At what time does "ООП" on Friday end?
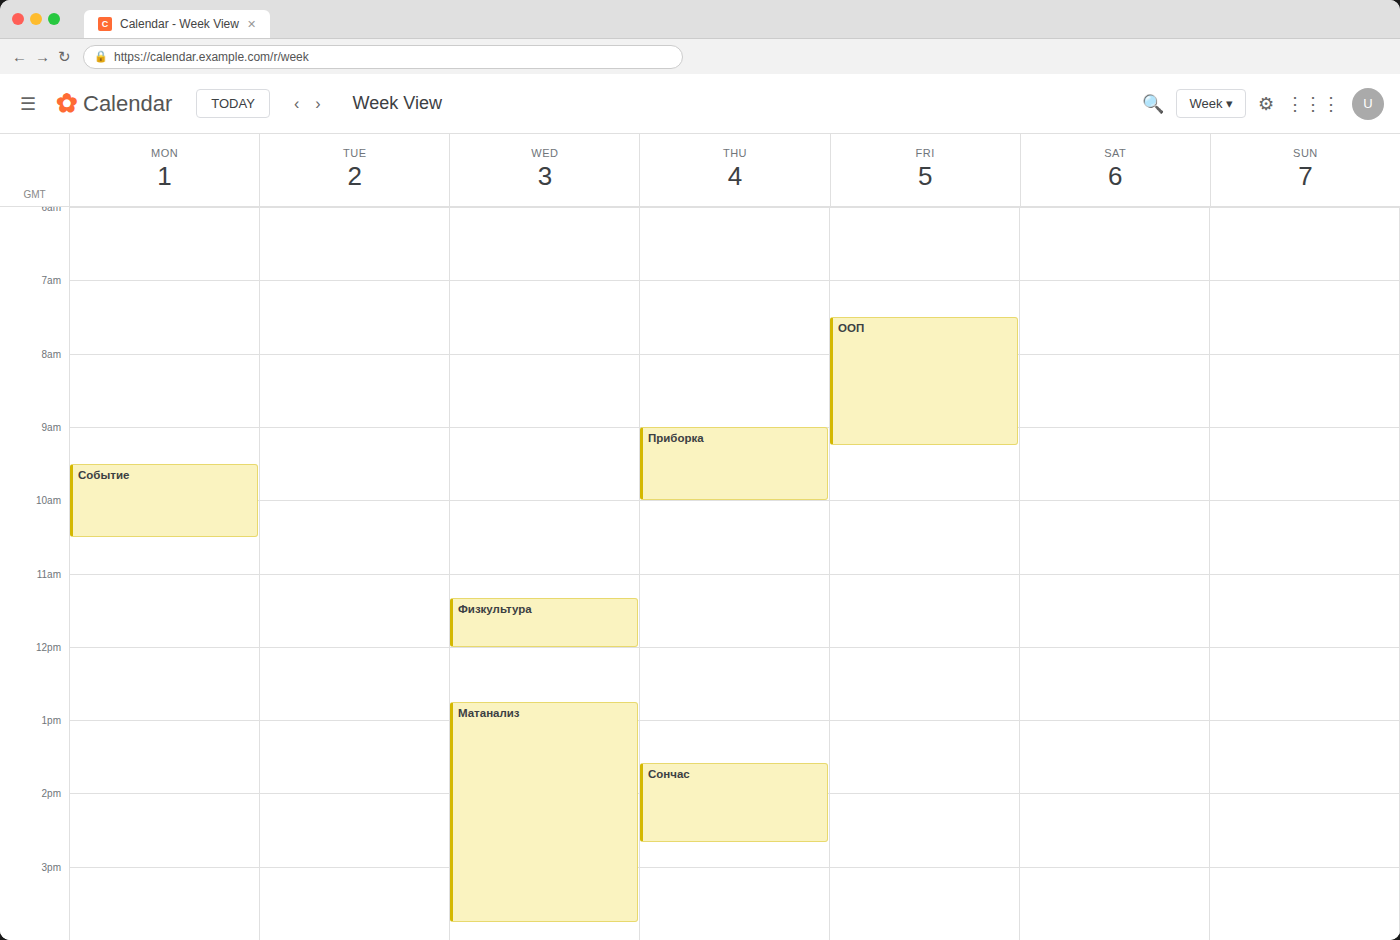
9:15 AM